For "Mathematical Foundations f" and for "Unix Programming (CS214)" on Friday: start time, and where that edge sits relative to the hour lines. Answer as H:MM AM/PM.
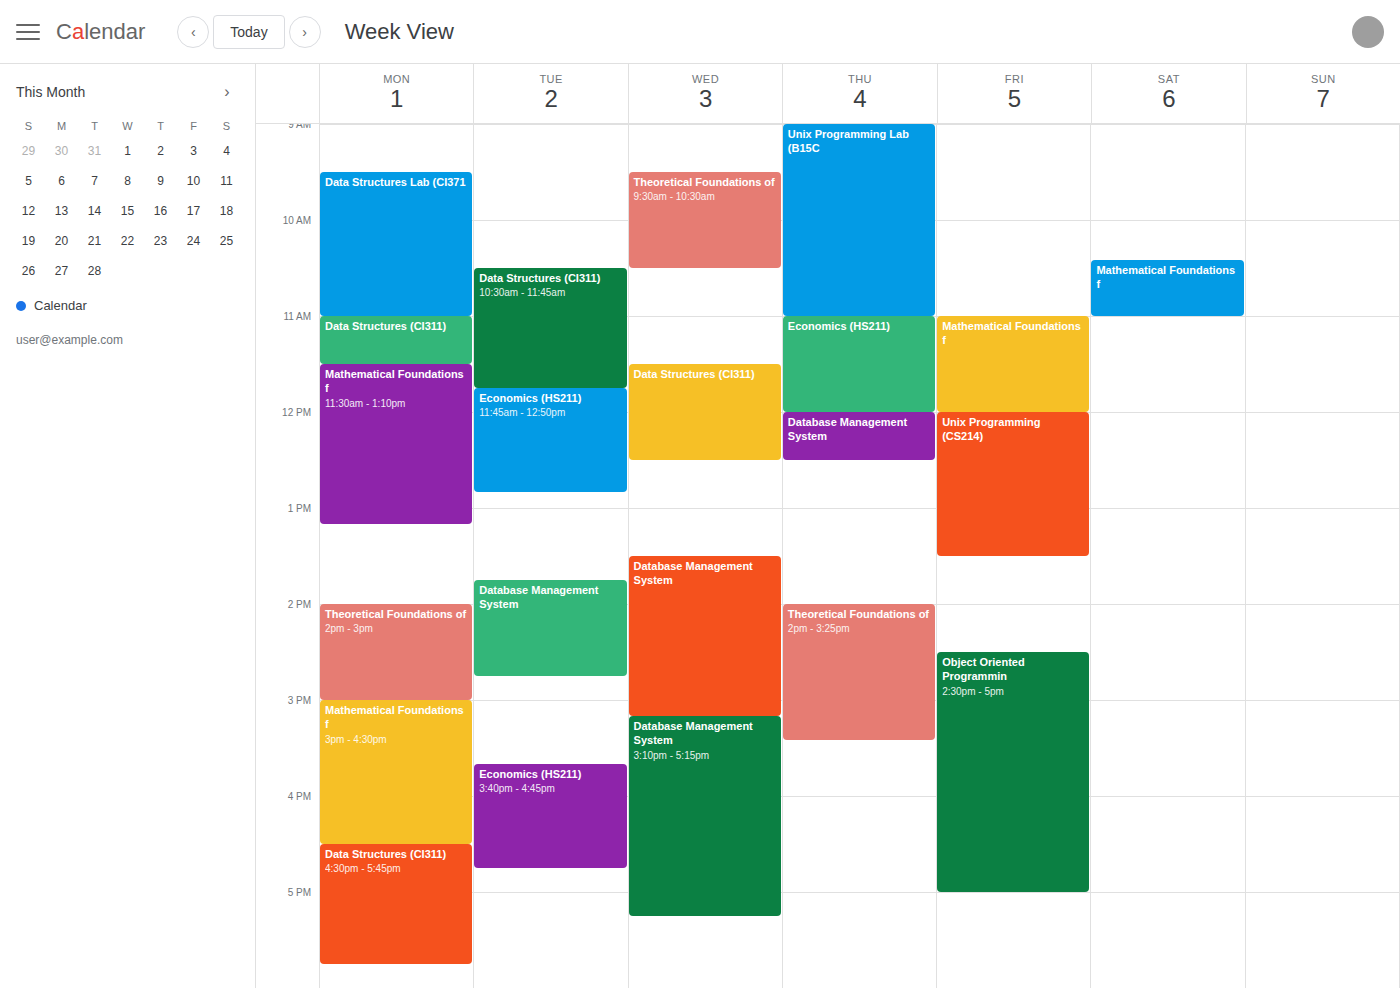
"Mathematical Foundations f": 11:00 AM, exactly on the 11 AM line. "Unix Programming (CS214)": 12:00 PM, exactly on the 12 PM line.